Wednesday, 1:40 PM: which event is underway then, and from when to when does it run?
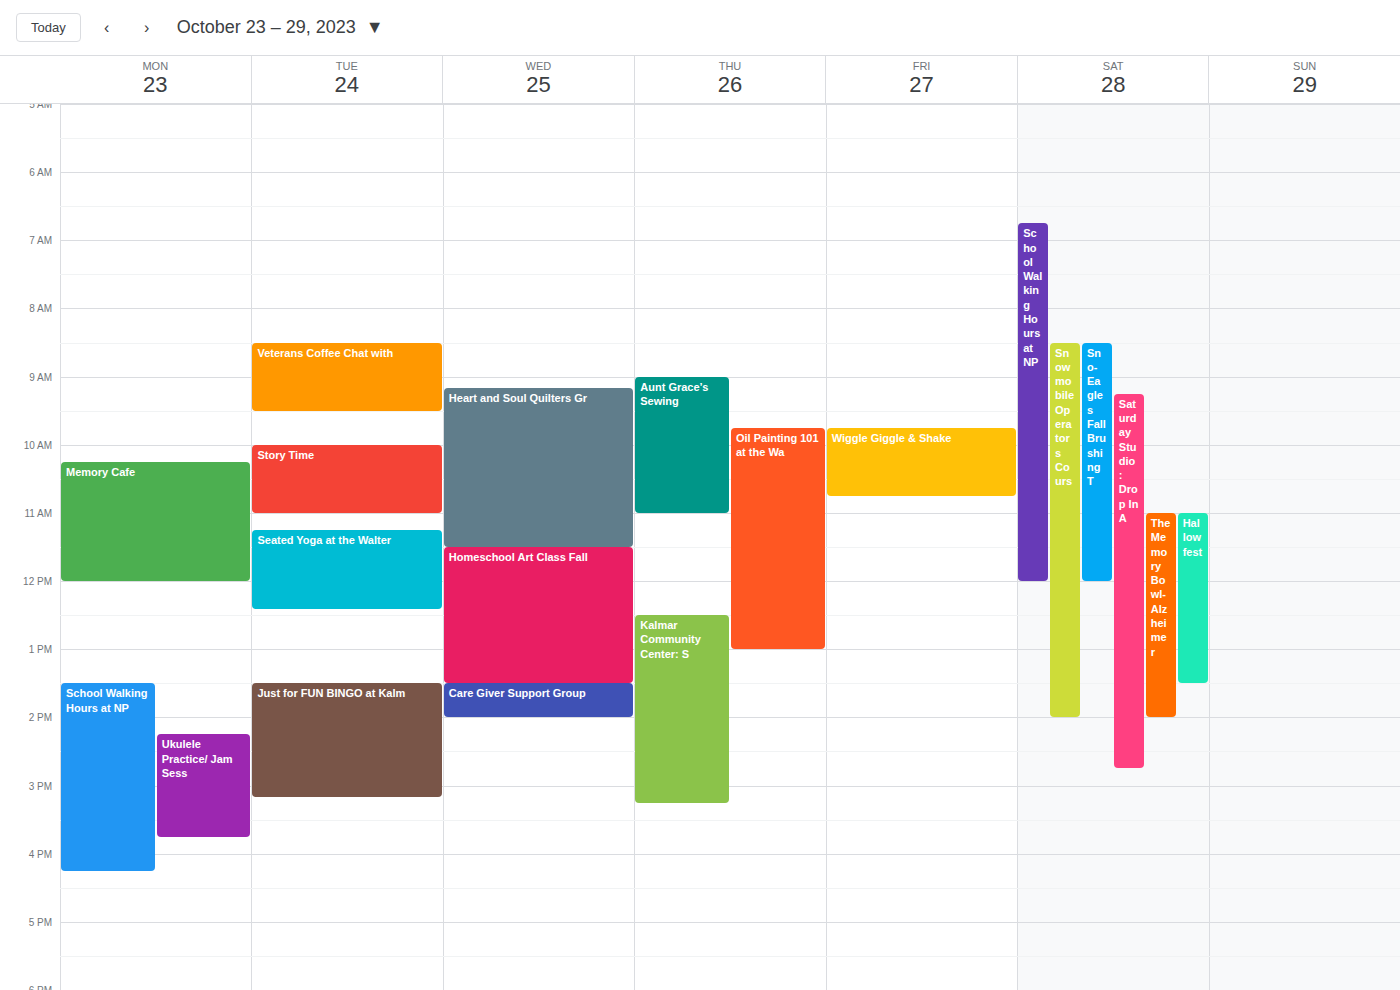
"Care Giver Support Group", 1:30 PM to 2:00 PM